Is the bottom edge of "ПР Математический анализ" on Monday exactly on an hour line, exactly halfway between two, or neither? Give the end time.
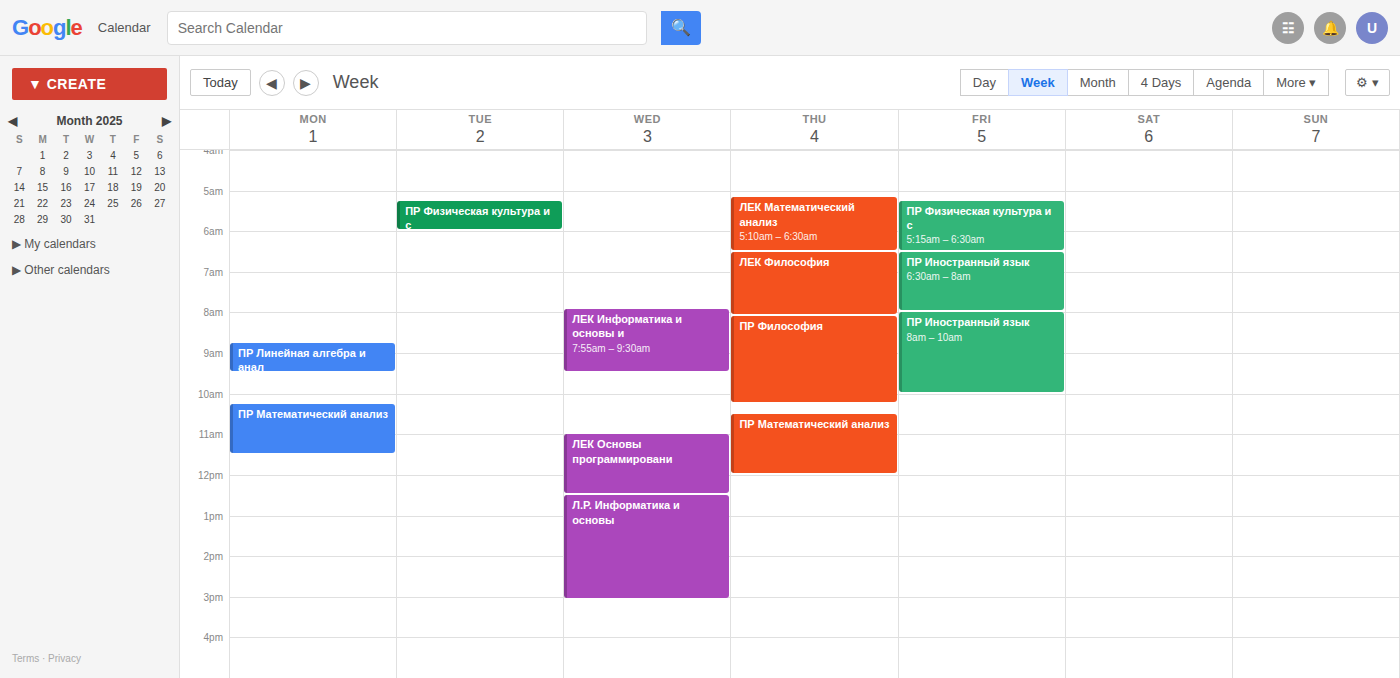
11:30 AM -- halfway between the 11 AM and 12 PM lines.